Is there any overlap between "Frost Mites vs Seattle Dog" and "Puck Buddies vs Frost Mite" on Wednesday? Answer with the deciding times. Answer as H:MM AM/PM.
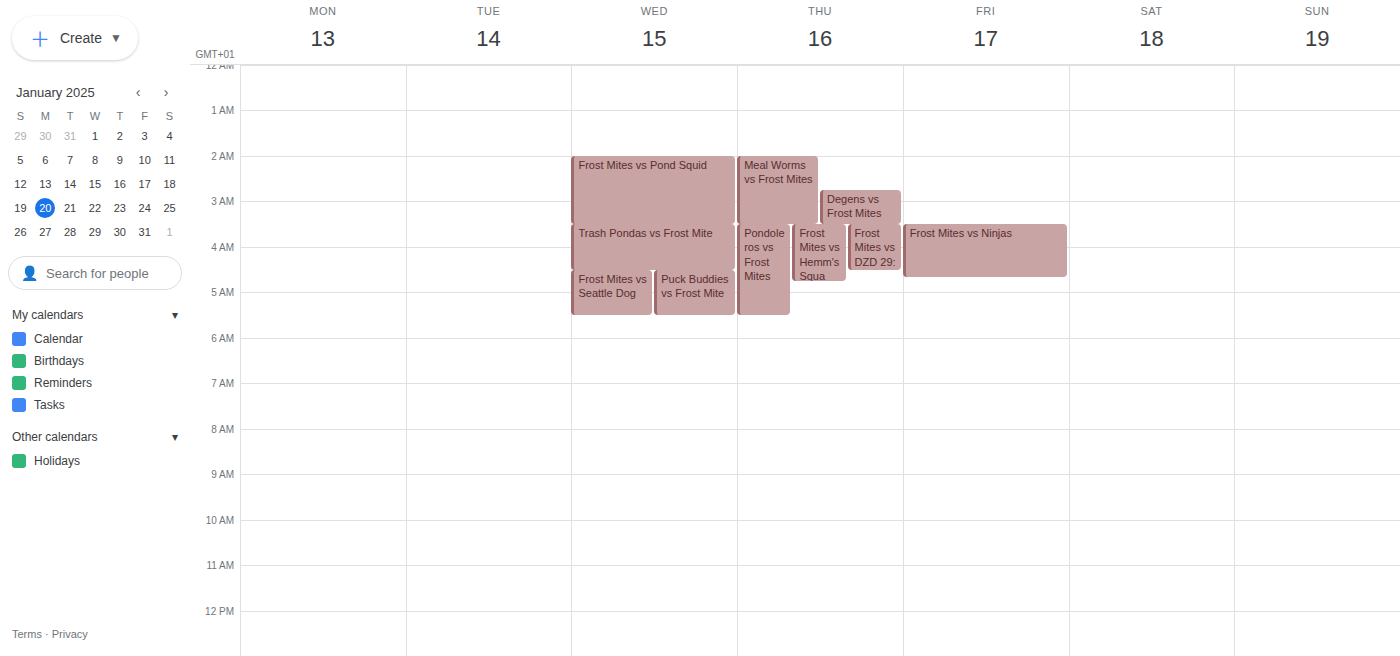
"Frost Mites vs Seattle Dog" runs 4:30 AM to 5:30 AM, inside "Puck Buddies vs Frost Mite" -- they overlap.